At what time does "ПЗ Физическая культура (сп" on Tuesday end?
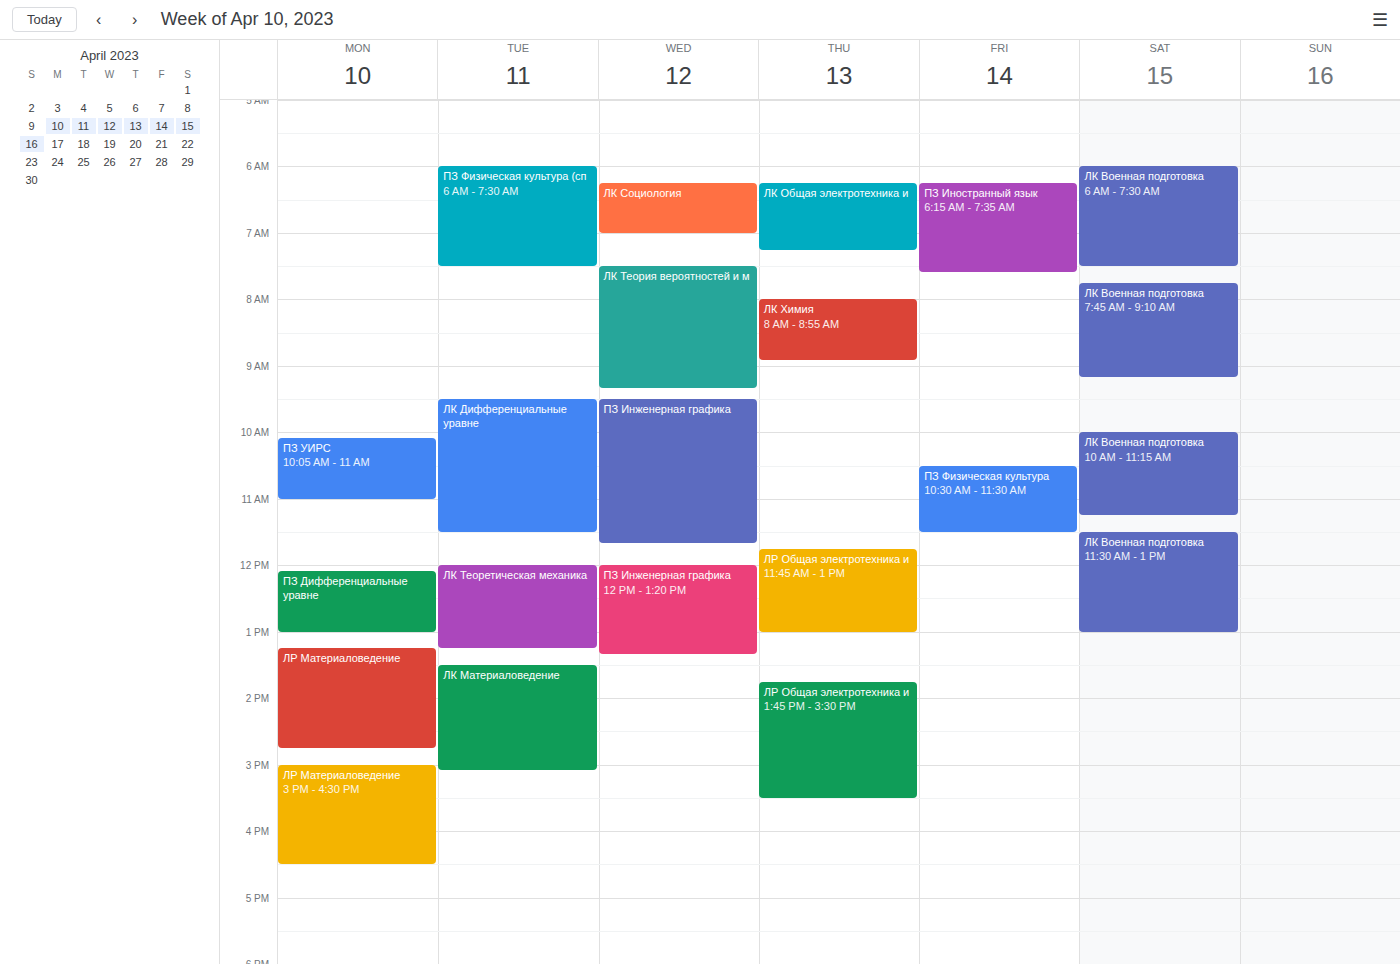
7:30 AM